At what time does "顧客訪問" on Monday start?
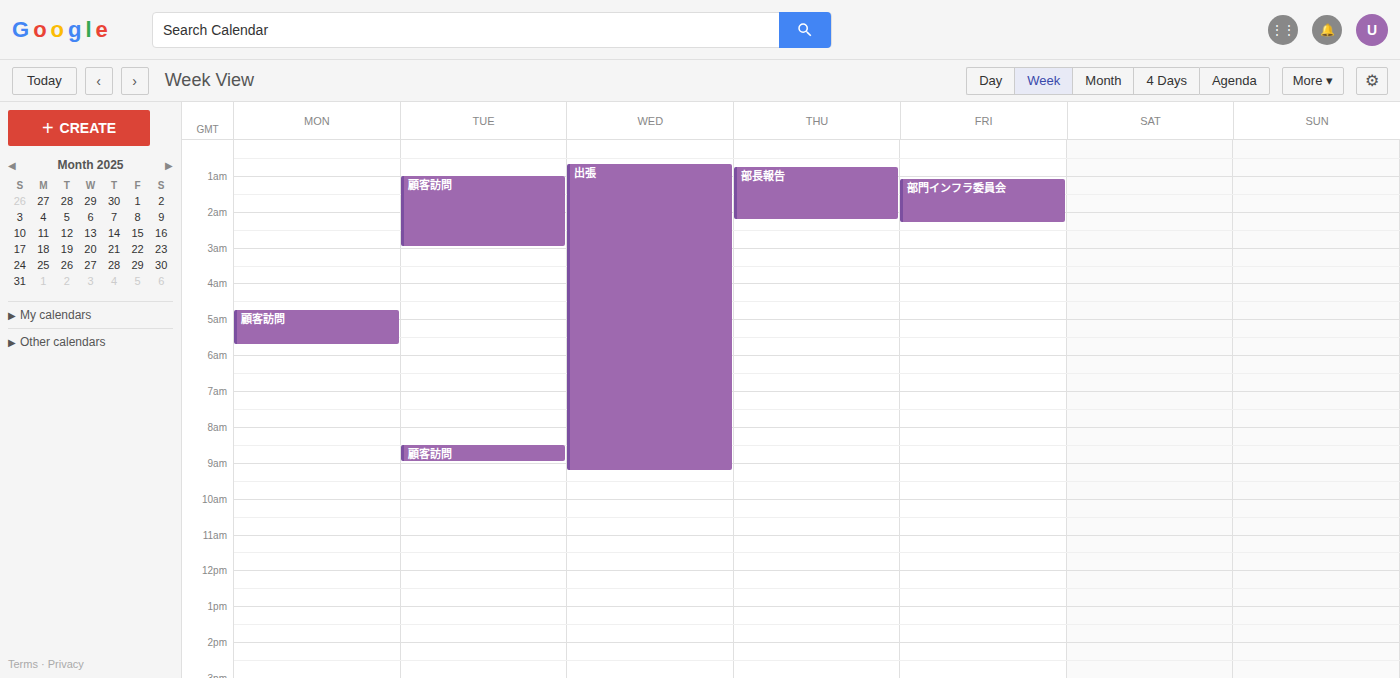
4:45 AM